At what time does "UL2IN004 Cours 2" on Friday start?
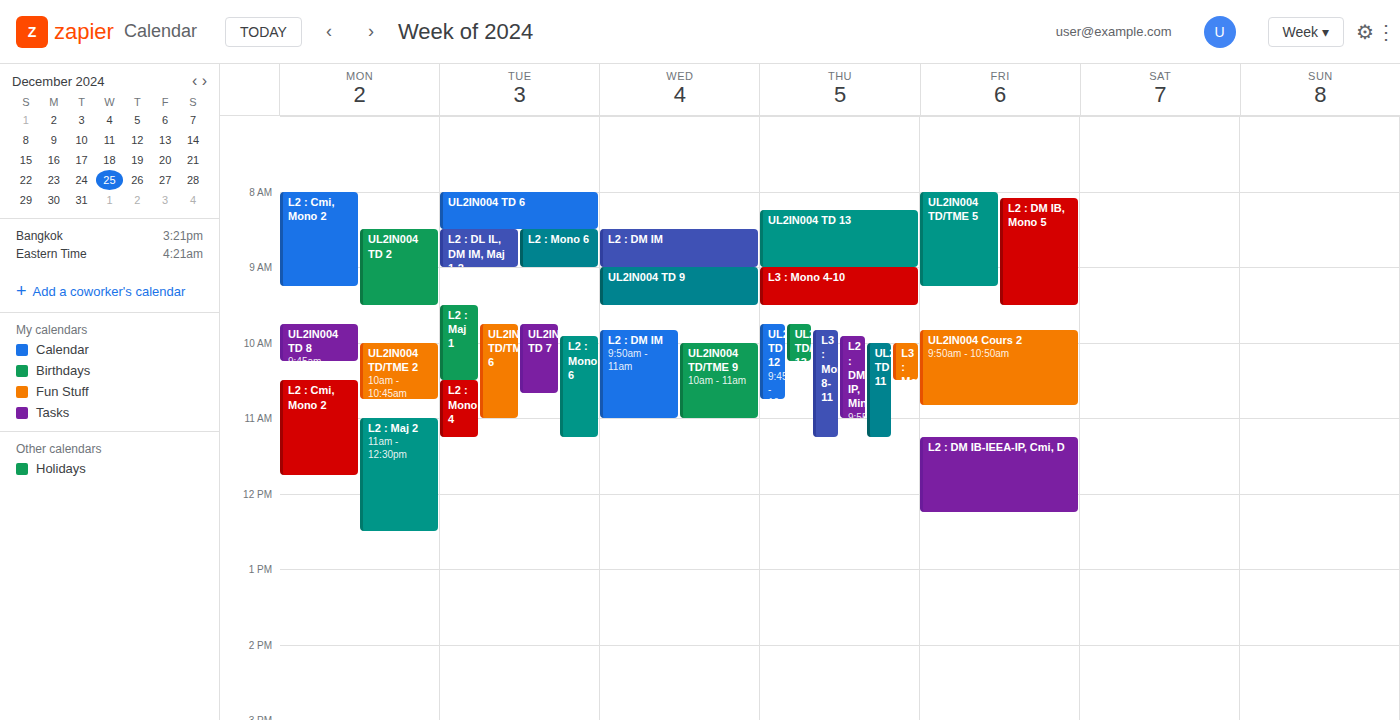
09:50